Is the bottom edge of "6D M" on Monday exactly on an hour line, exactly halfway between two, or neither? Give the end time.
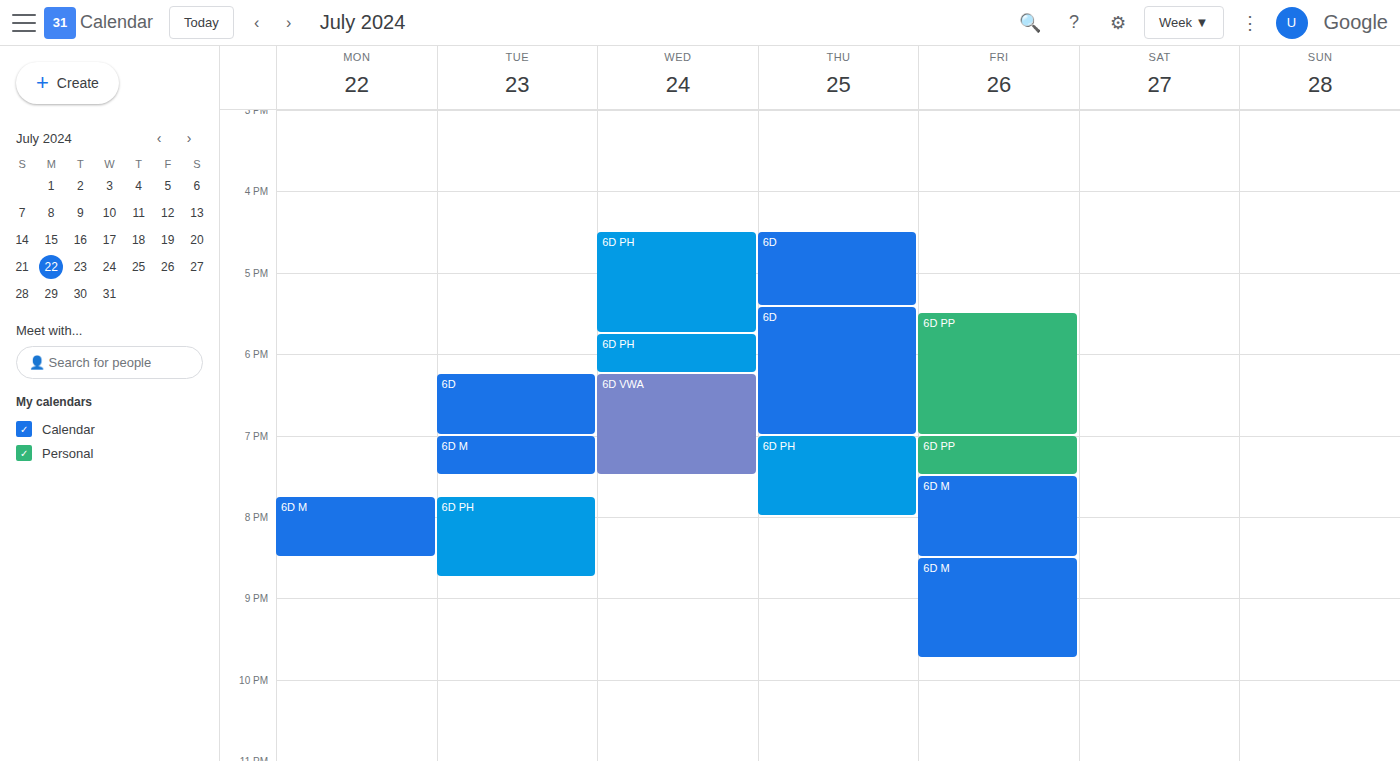
20:30 -- halfway between the 20:00 and 21:00 lines.